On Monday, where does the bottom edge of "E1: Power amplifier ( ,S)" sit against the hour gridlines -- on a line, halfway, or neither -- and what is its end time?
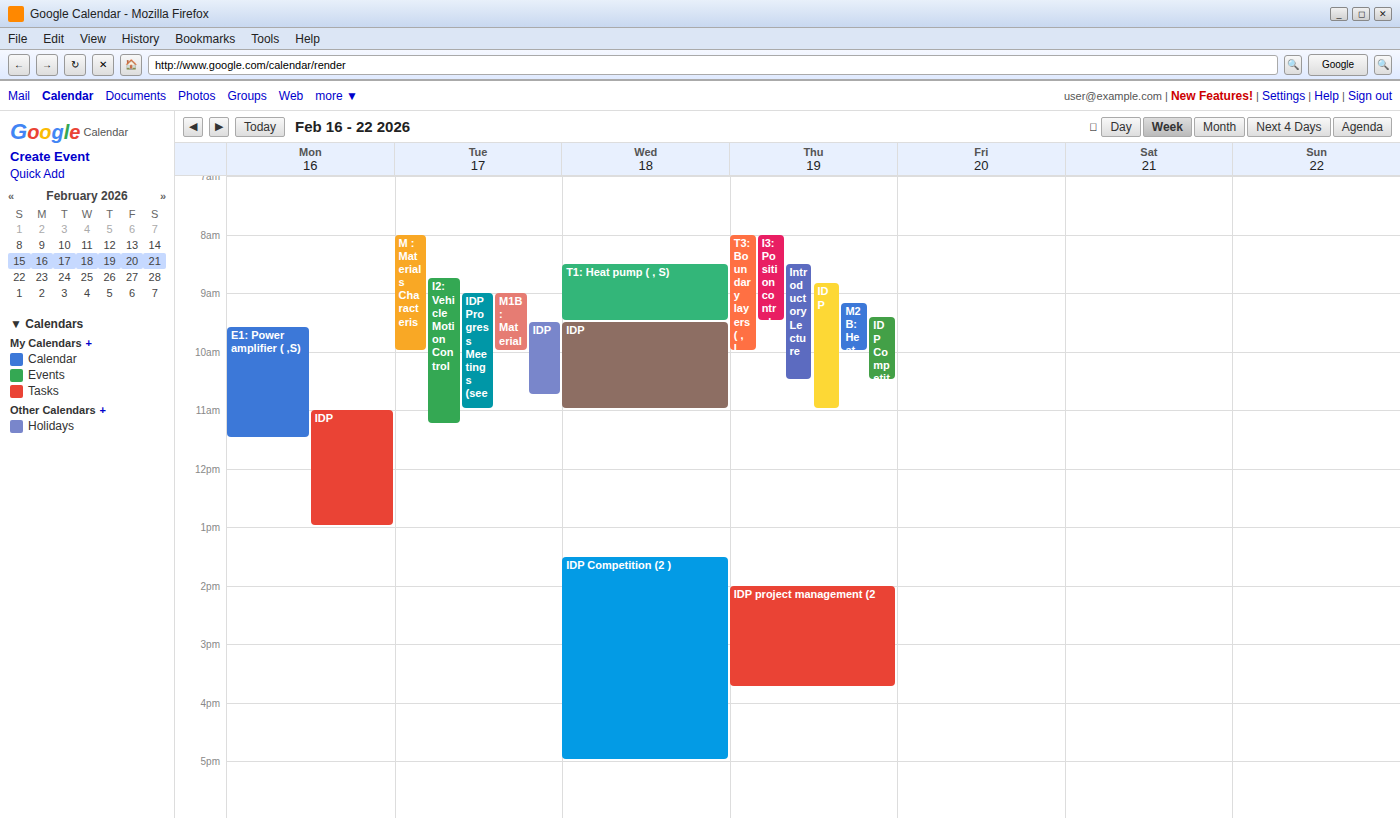
11:30 AM -- halfway between the 11 AM and 12 PM lines.